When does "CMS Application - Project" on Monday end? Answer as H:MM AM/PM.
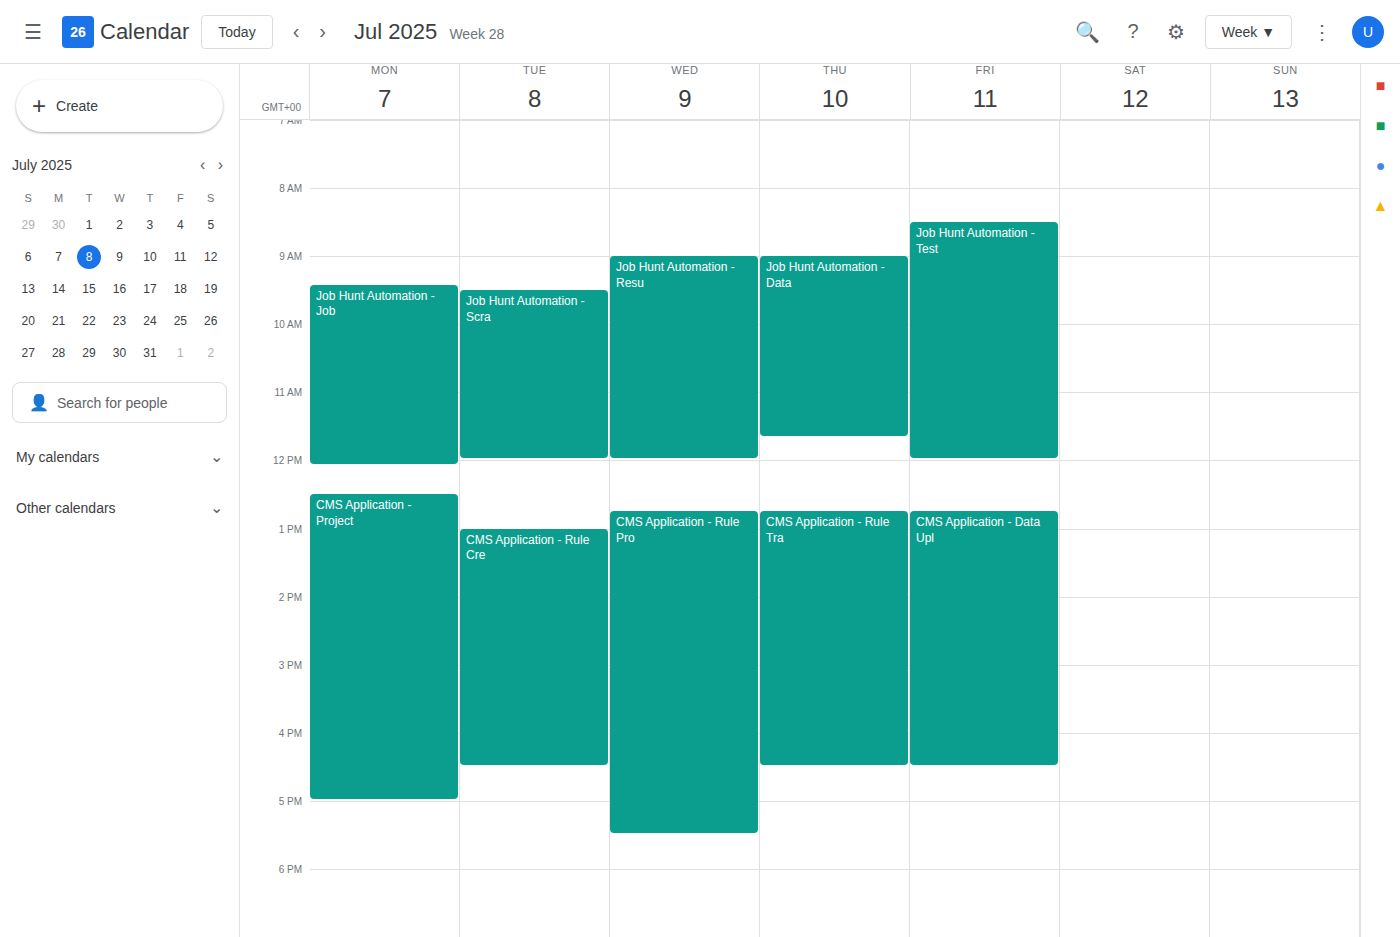
5:00 PM